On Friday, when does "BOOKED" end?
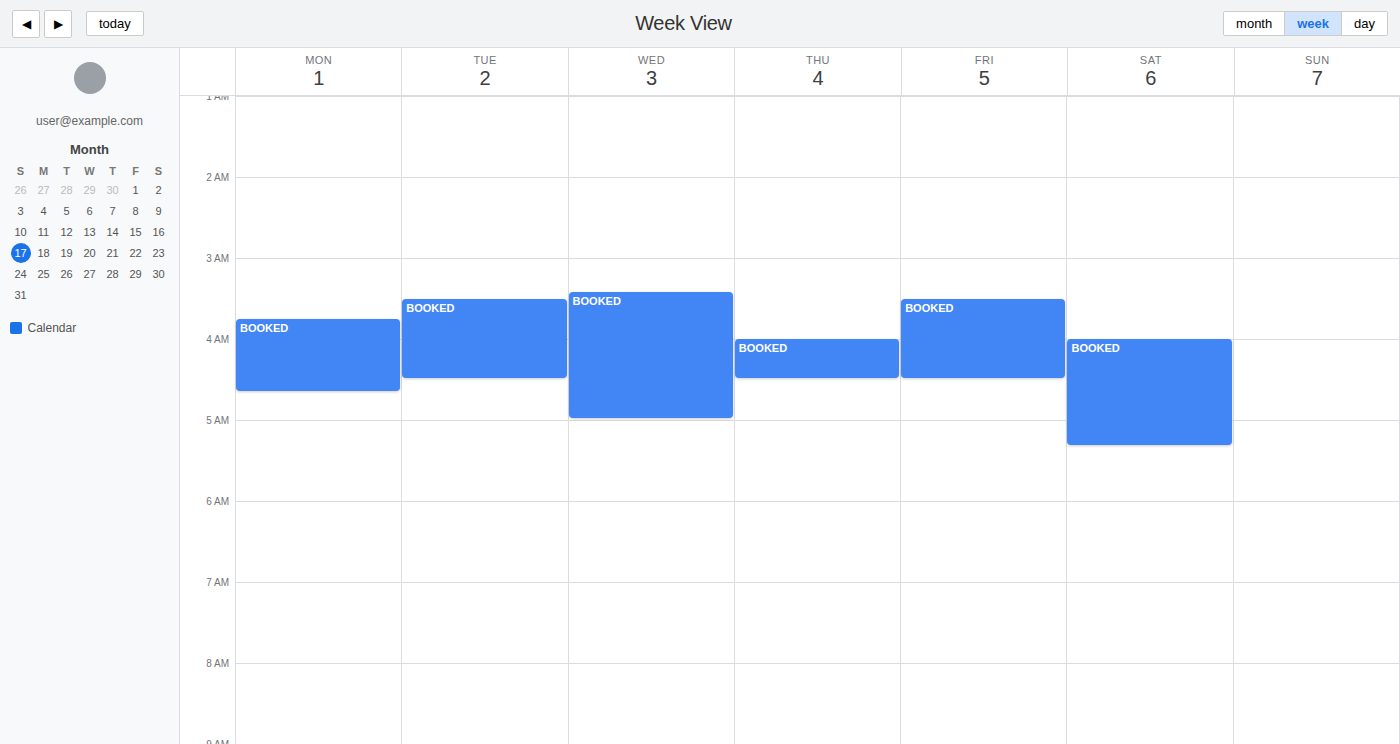
04:30